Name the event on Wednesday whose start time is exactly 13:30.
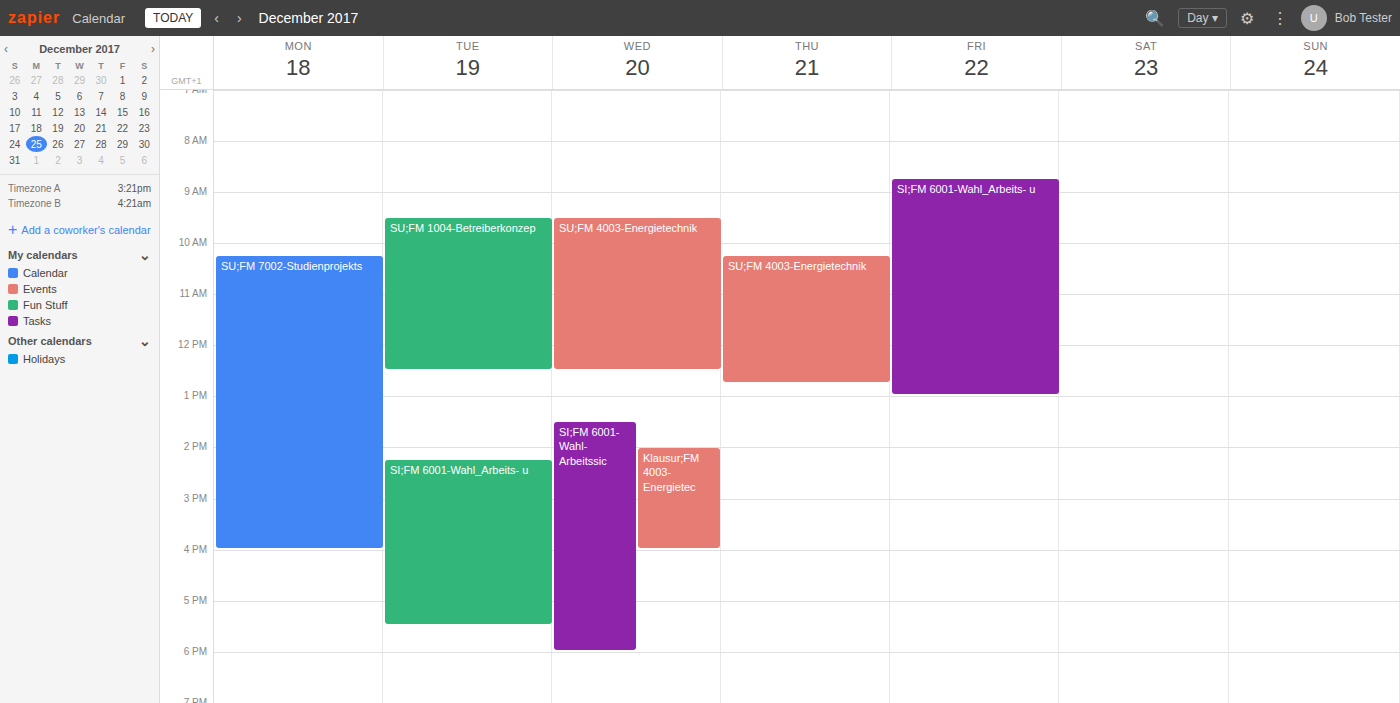
"SI;FM 6001-Wahl-Arbeitssic"